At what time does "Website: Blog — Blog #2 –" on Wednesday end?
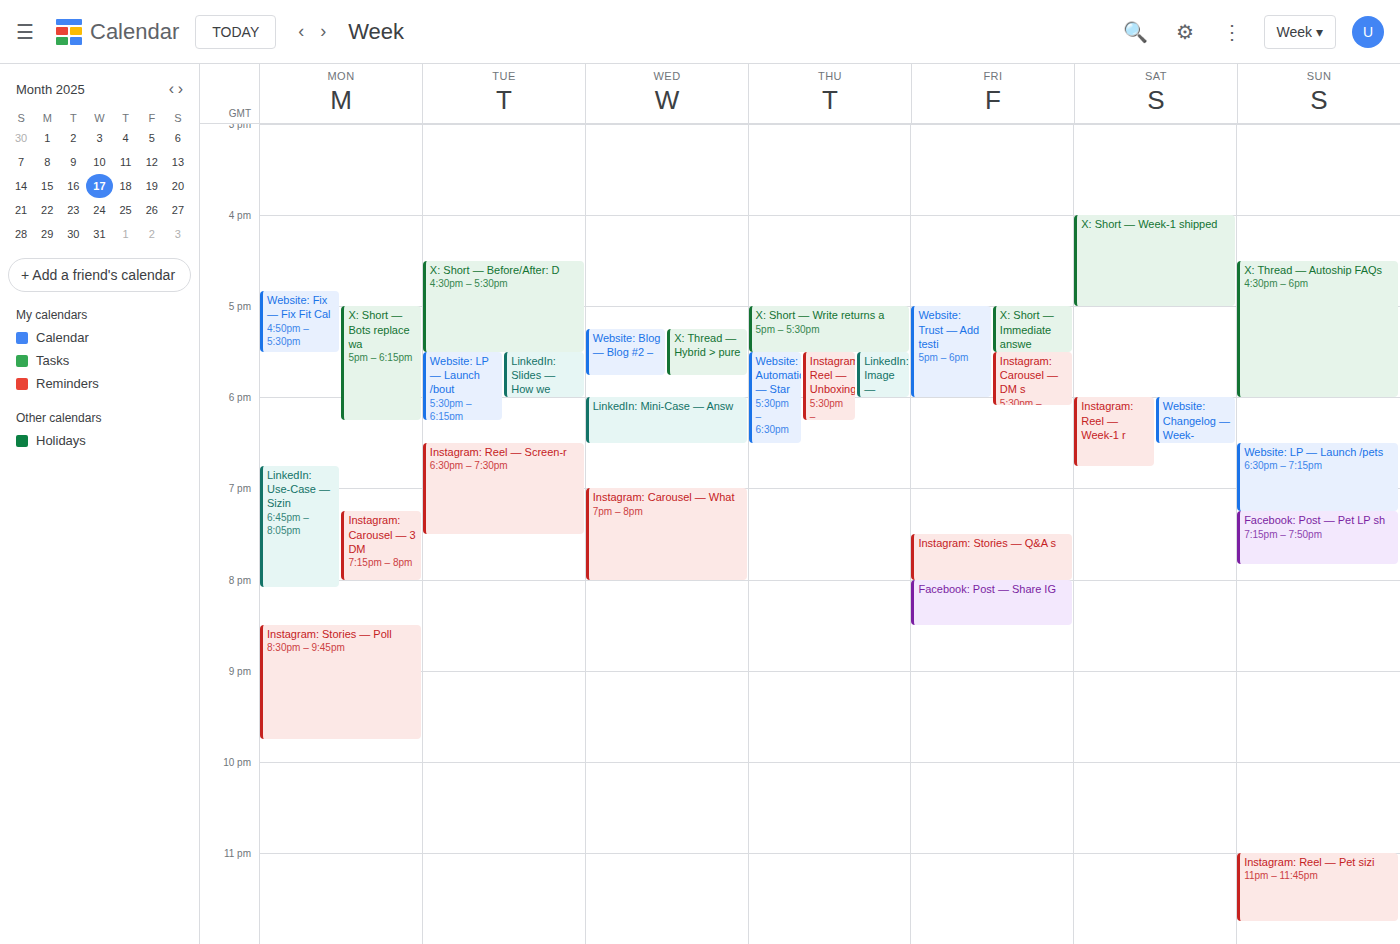
5:45 PM